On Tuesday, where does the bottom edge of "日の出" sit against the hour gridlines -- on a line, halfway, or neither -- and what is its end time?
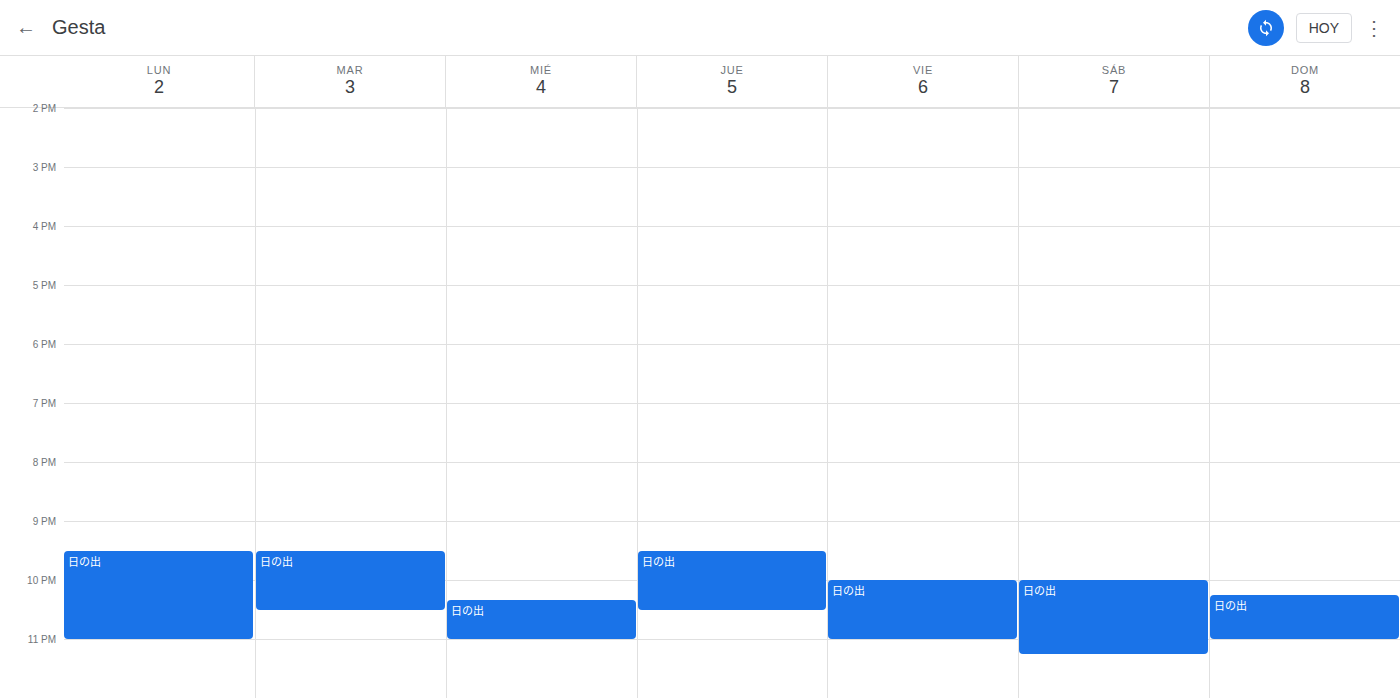
22:30 -- halfway between the 22:00 and 23:00 lines.